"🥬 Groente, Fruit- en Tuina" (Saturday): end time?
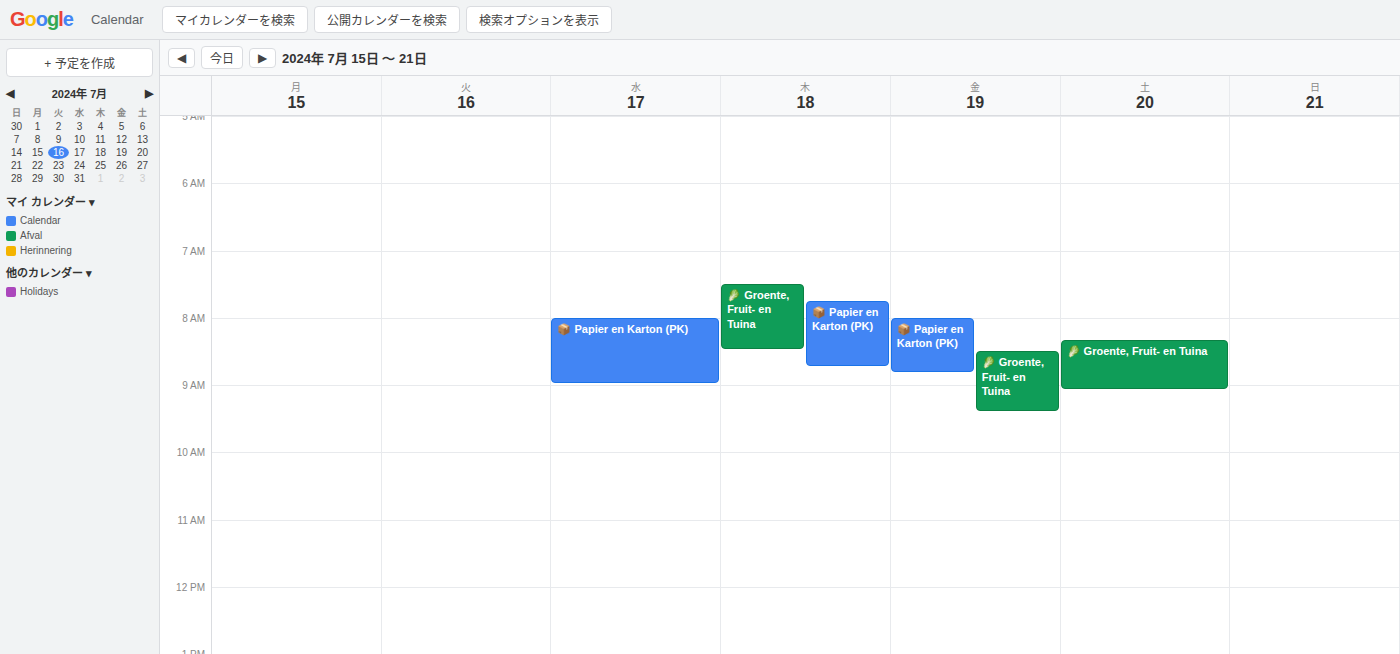
9:05 AM